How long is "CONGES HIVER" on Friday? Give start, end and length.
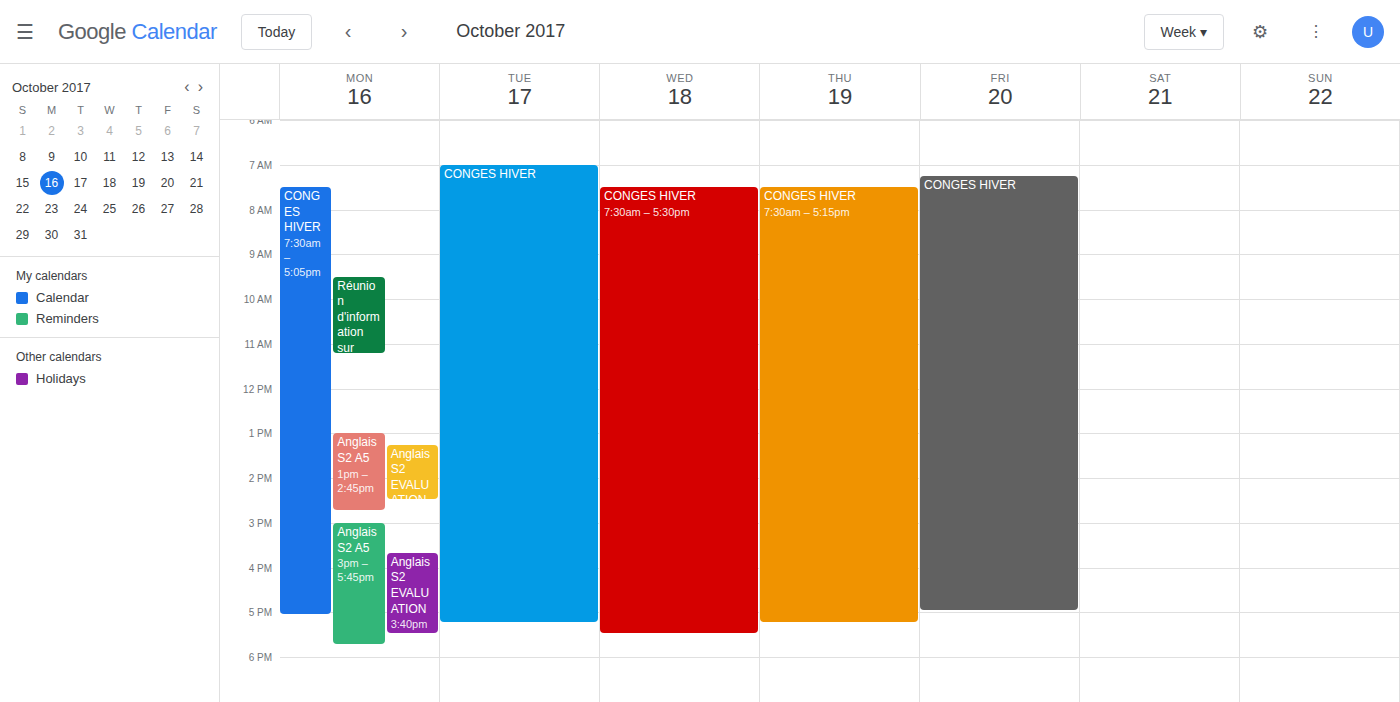
7:15 AM to 5:00 PM, 9 hours 45 minutes